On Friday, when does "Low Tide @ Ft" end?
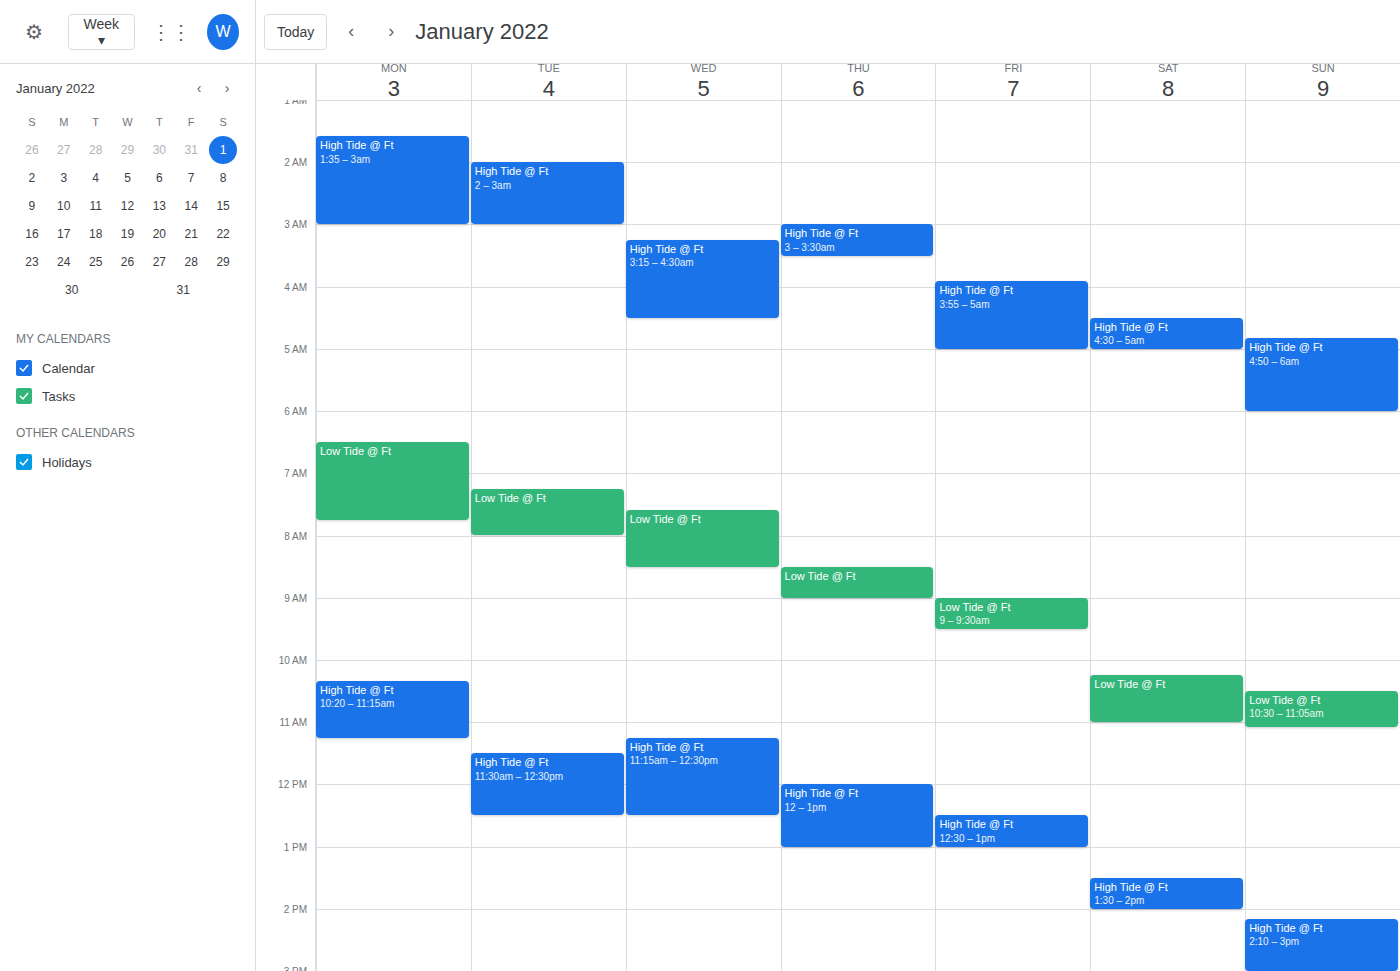
9:30 AM